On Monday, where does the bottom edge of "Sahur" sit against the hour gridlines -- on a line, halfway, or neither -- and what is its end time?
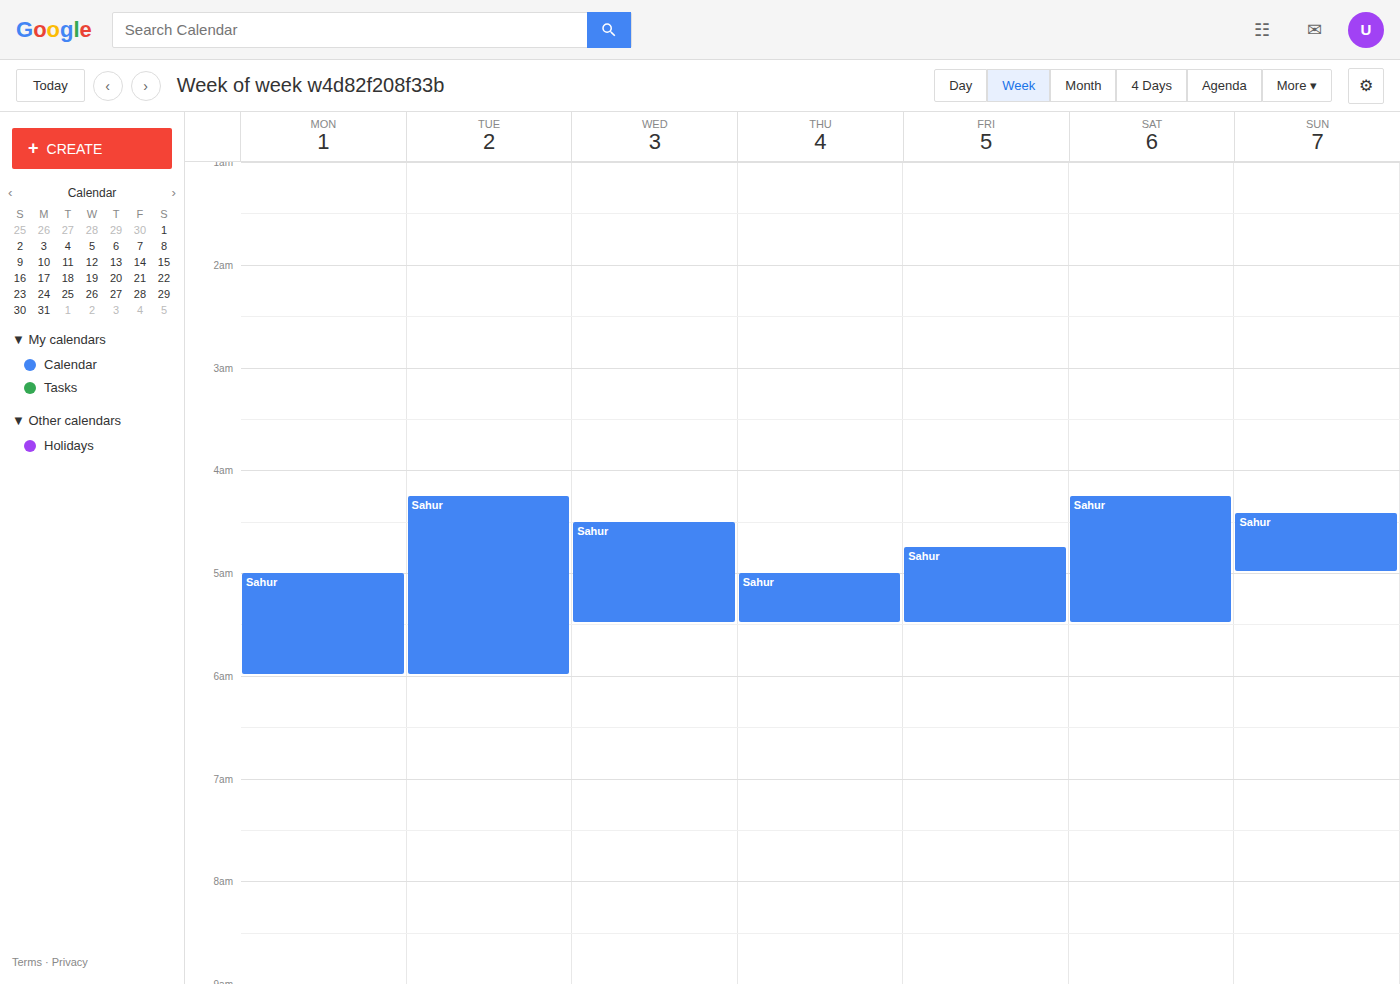
6:00 AM -- exactly on the 6 AM line.